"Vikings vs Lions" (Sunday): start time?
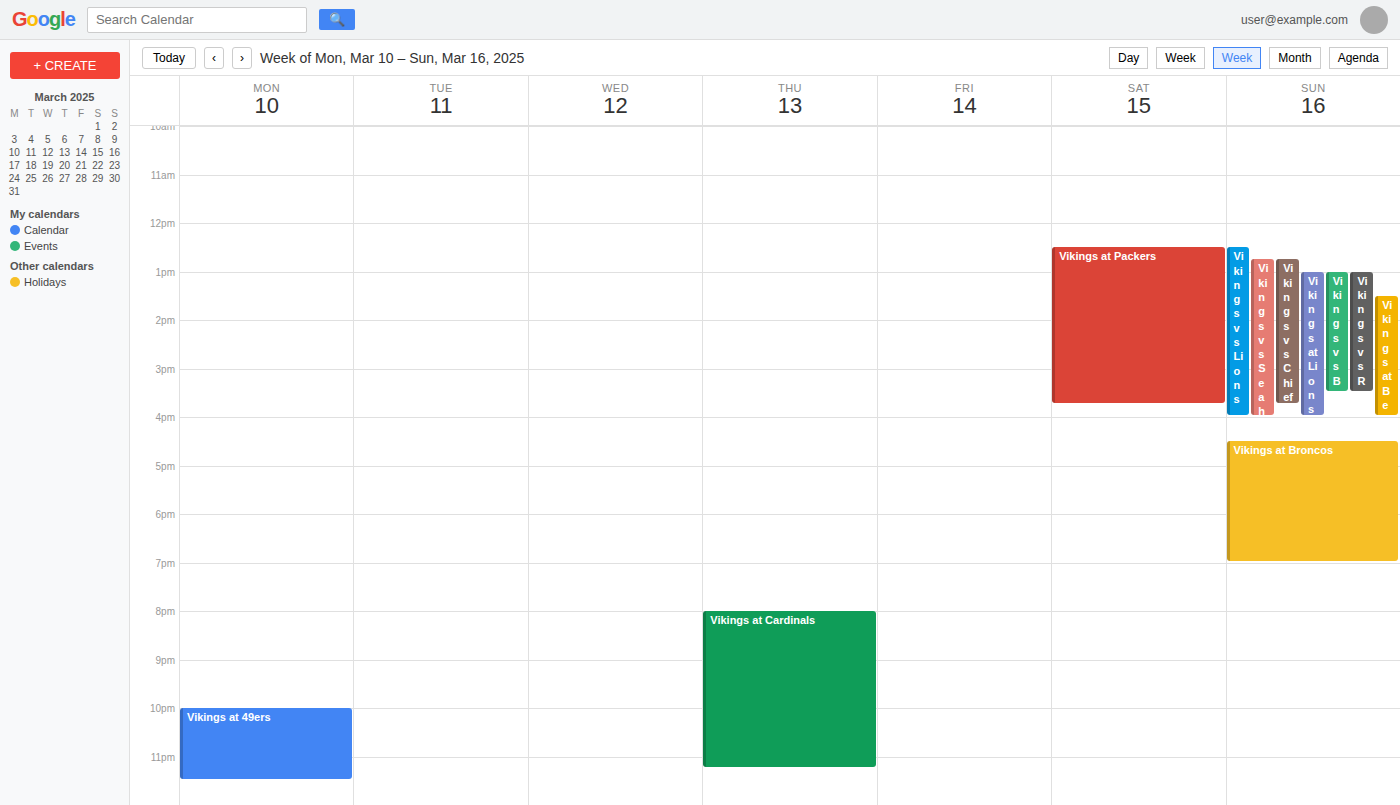
12:30 PM